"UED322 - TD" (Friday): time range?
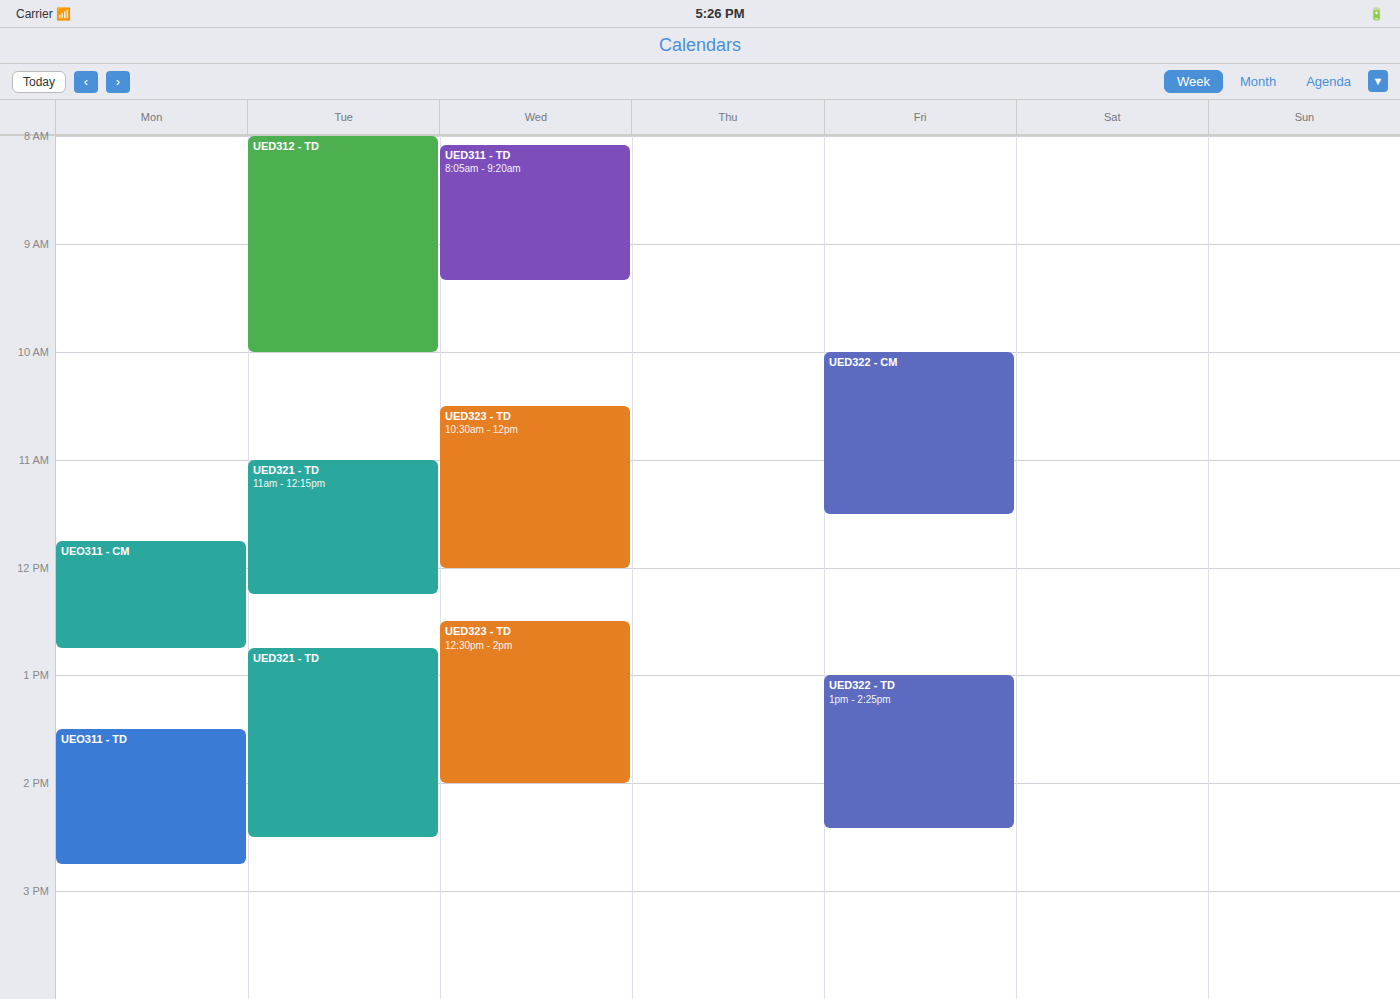
1:00 PM to 2:25 PM